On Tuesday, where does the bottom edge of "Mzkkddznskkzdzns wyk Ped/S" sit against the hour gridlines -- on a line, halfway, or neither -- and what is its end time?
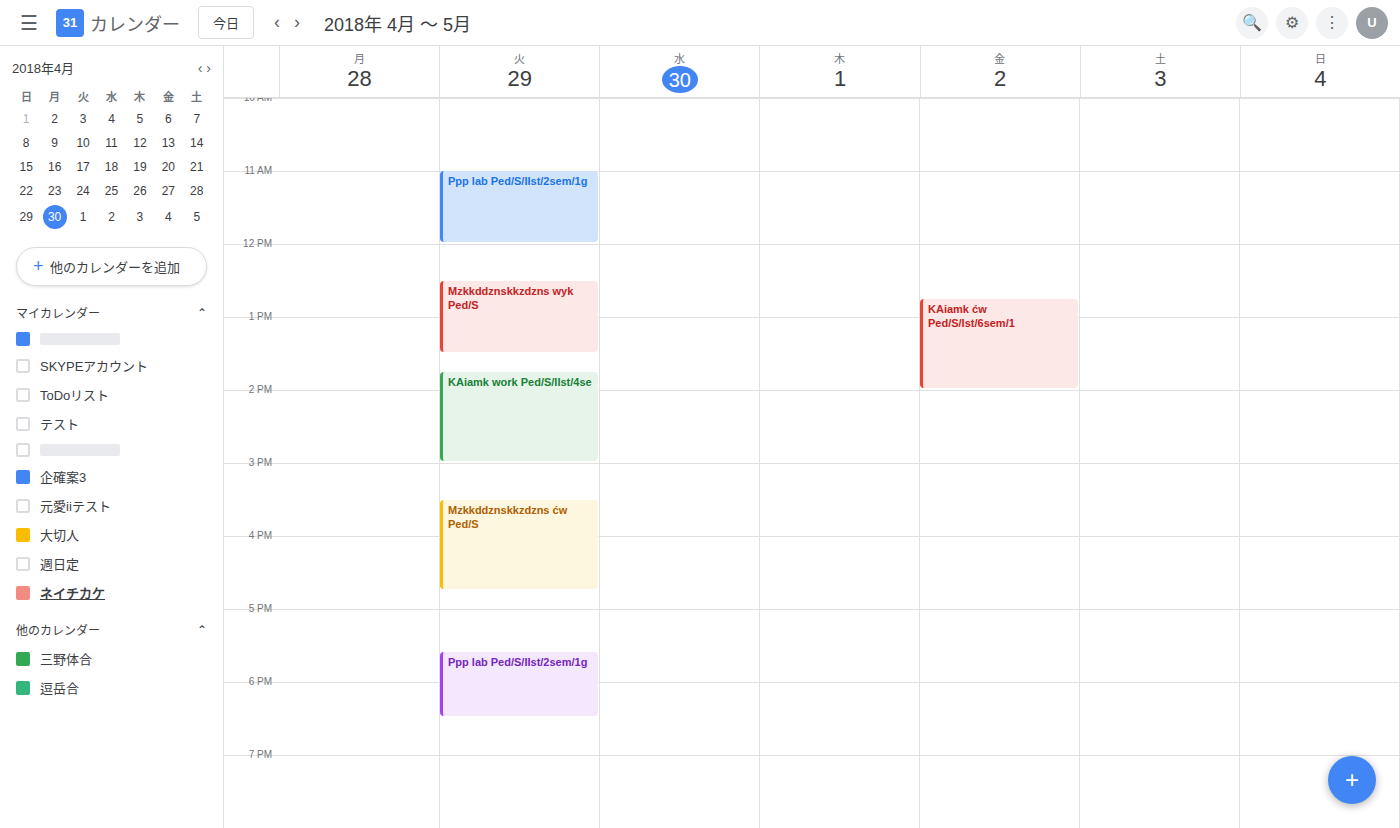
1:30 PM -- halfway between the 1 PM and 2 PM lines.